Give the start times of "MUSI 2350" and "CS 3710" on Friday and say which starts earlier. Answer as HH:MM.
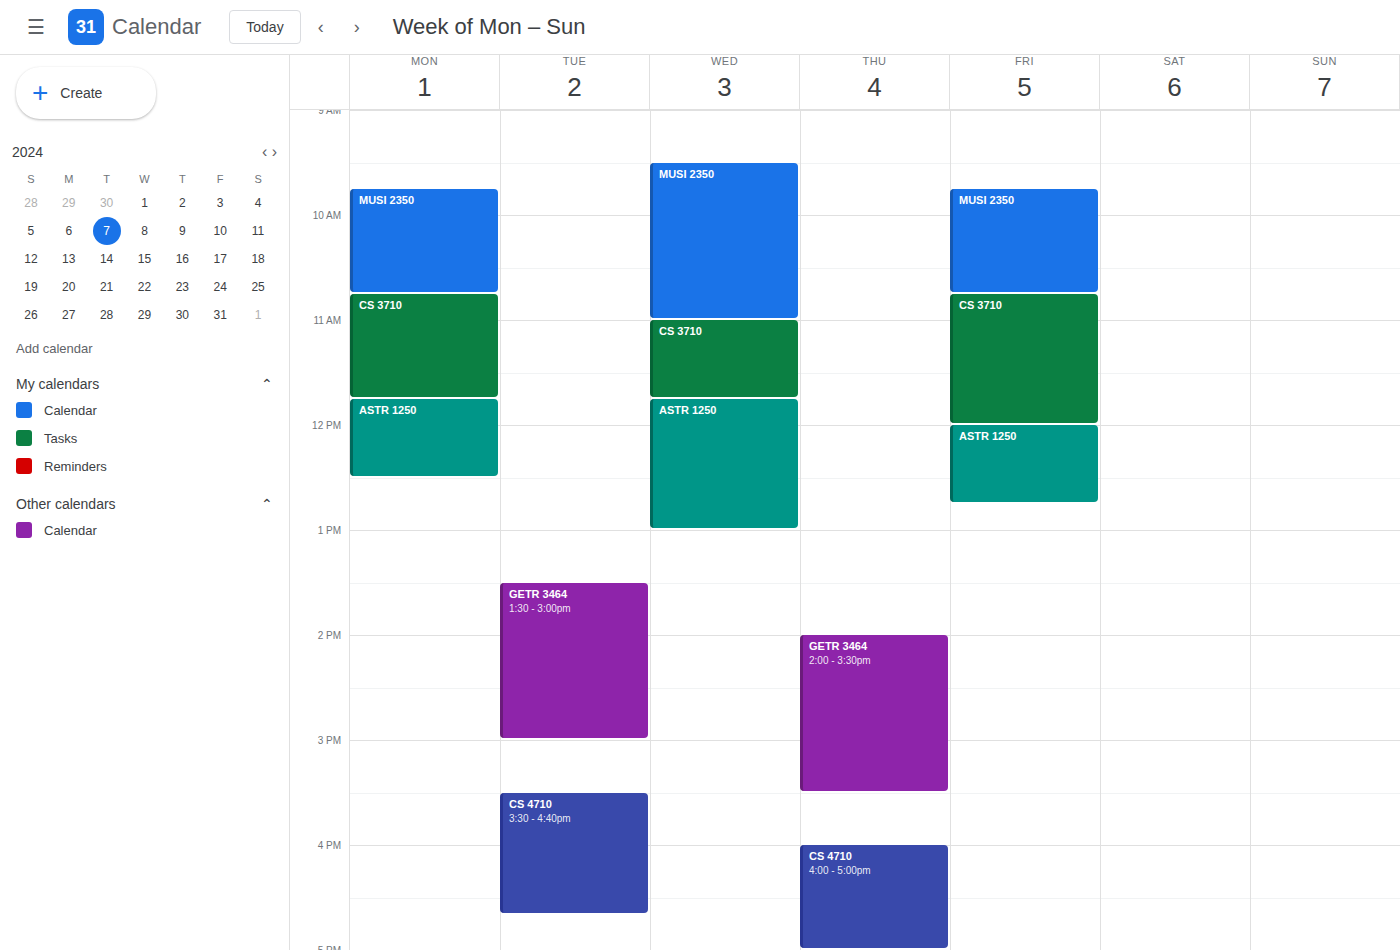
"MUSI 2350" 09:45; "CS 3710" 10:45.